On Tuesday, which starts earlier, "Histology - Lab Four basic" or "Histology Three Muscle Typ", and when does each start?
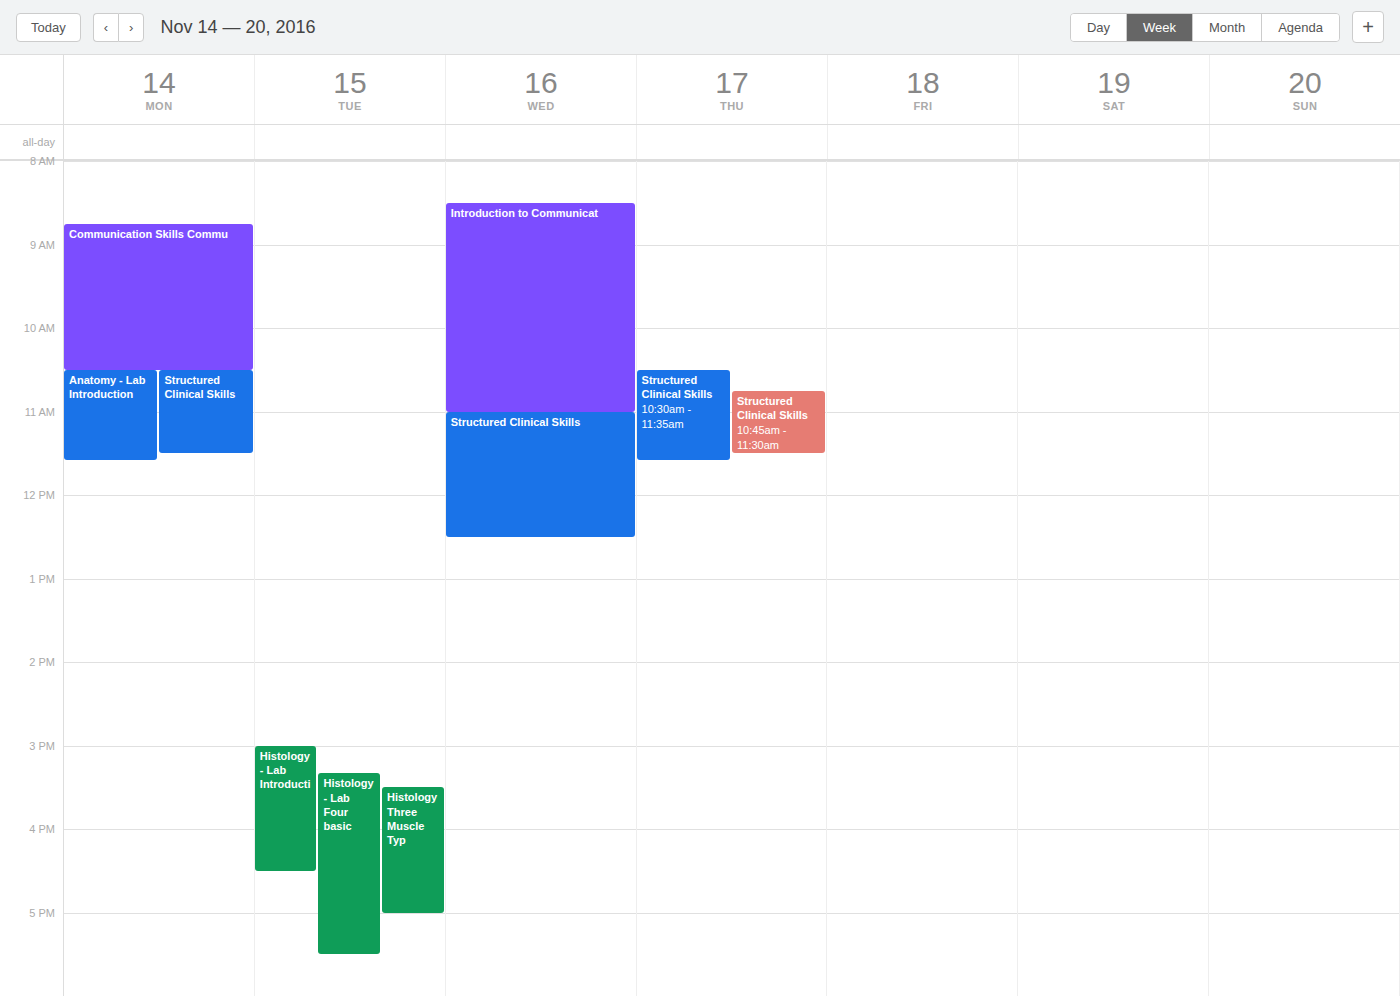
"Histology - Lab Four basic" 3:20 PM; "Histology Three Muscle Typ" 3:30 PM.